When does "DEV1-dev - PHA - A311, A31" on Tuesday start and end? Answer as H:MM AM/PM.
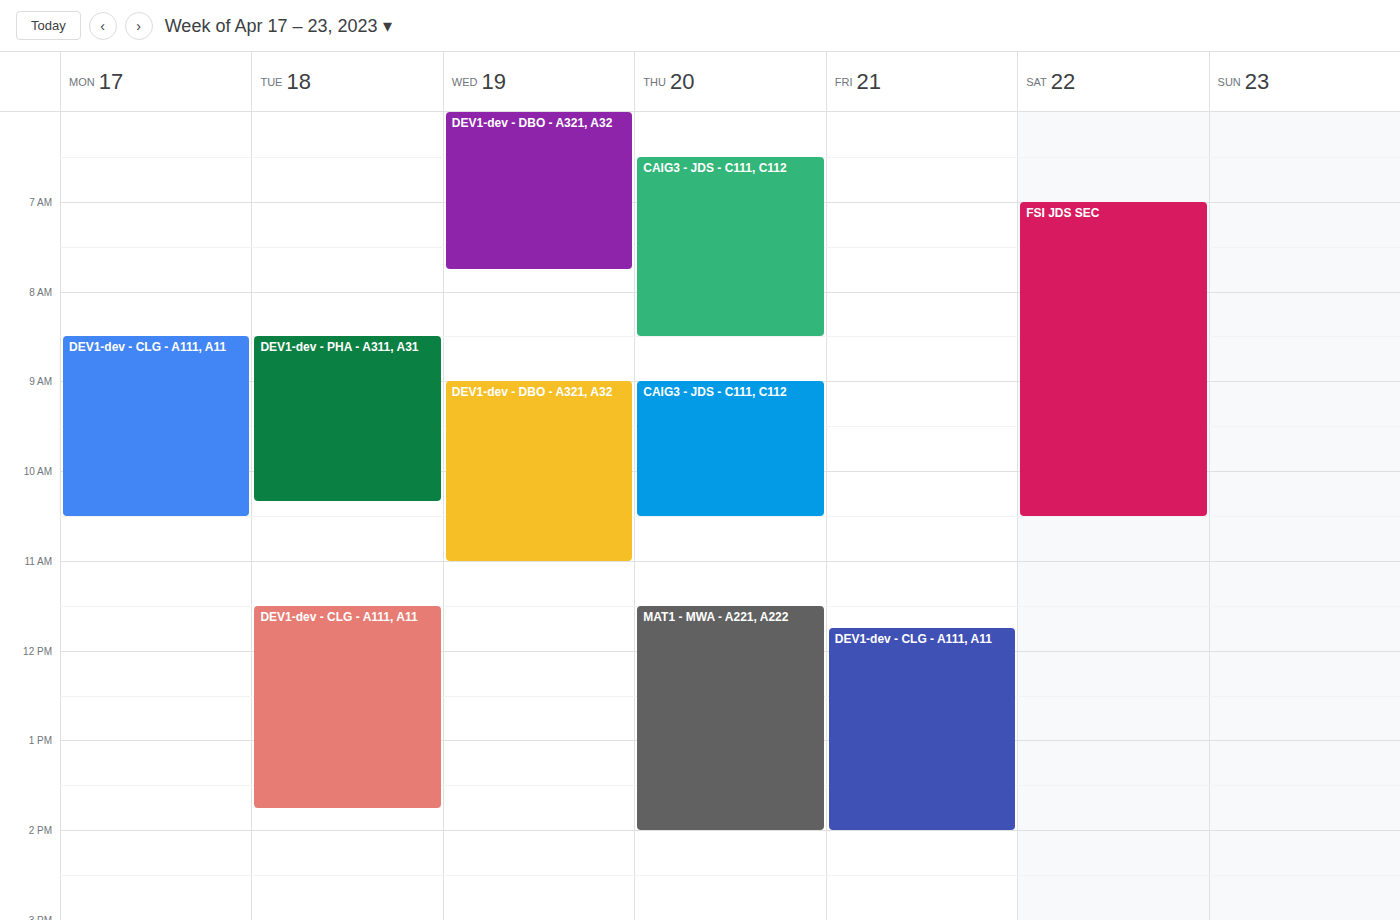
8:30 AM to 10:20 AM